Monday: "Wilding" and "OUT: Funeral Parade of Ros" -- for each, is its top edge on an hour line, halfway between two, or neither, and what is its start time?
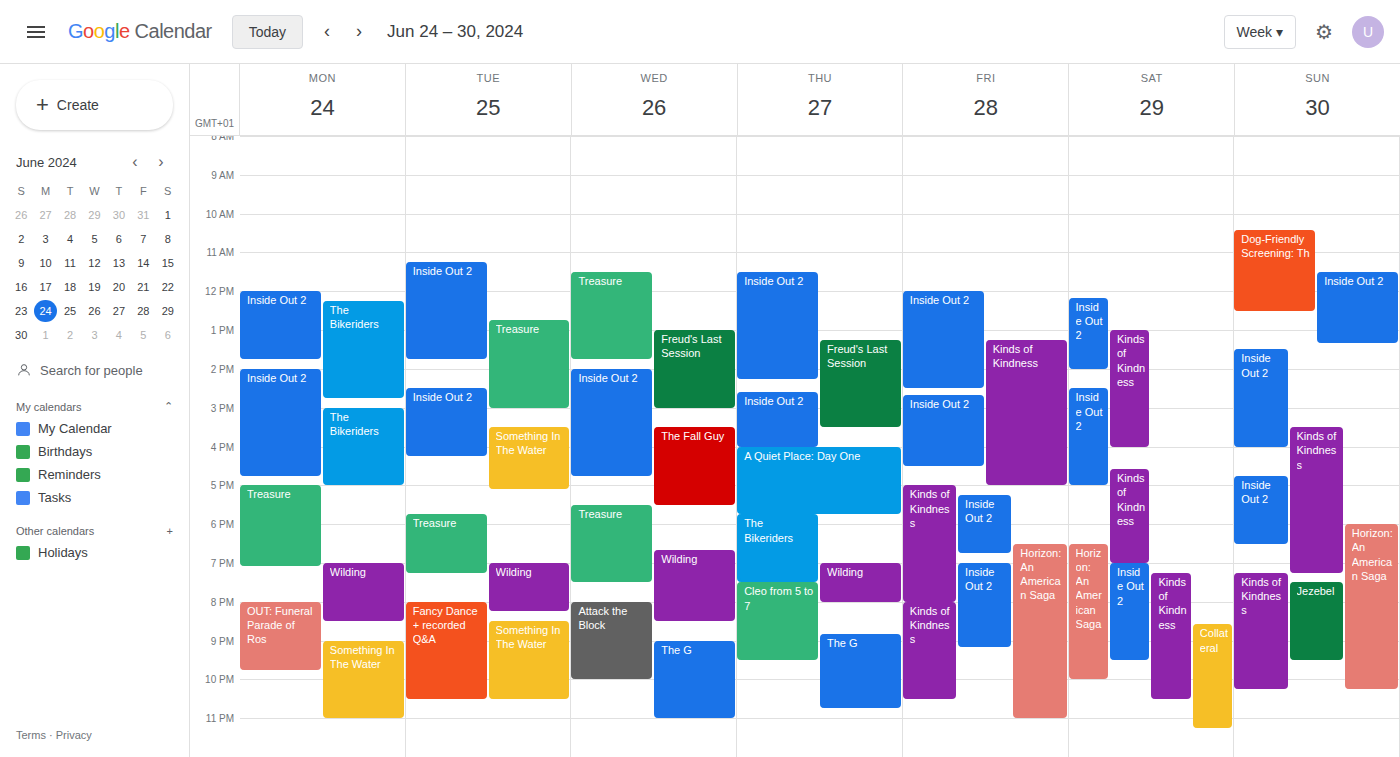
"Wilding": 7:00 PM, exactly on the 7 PM line. "OUT: Funeral Parade of Ros": 8:00 PM, exactly on the 8 PM line.